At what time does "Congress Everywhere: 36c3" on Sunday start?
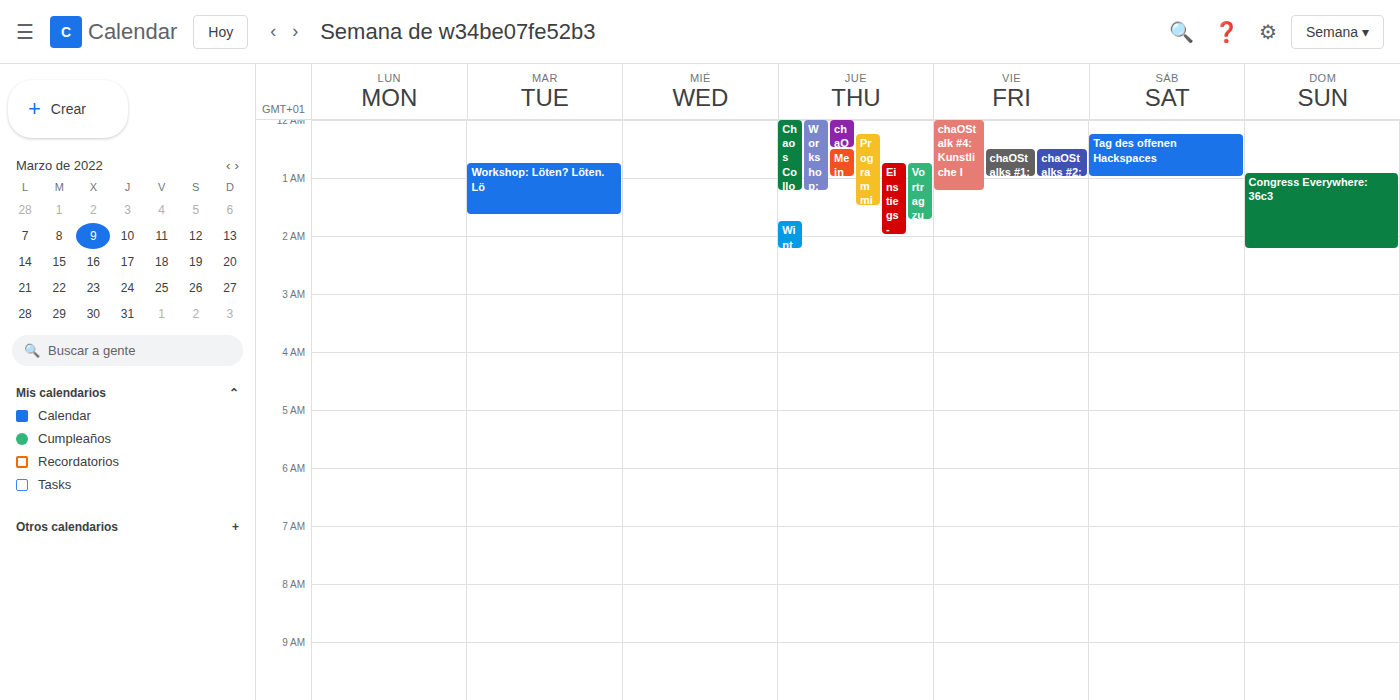
12:55 AM